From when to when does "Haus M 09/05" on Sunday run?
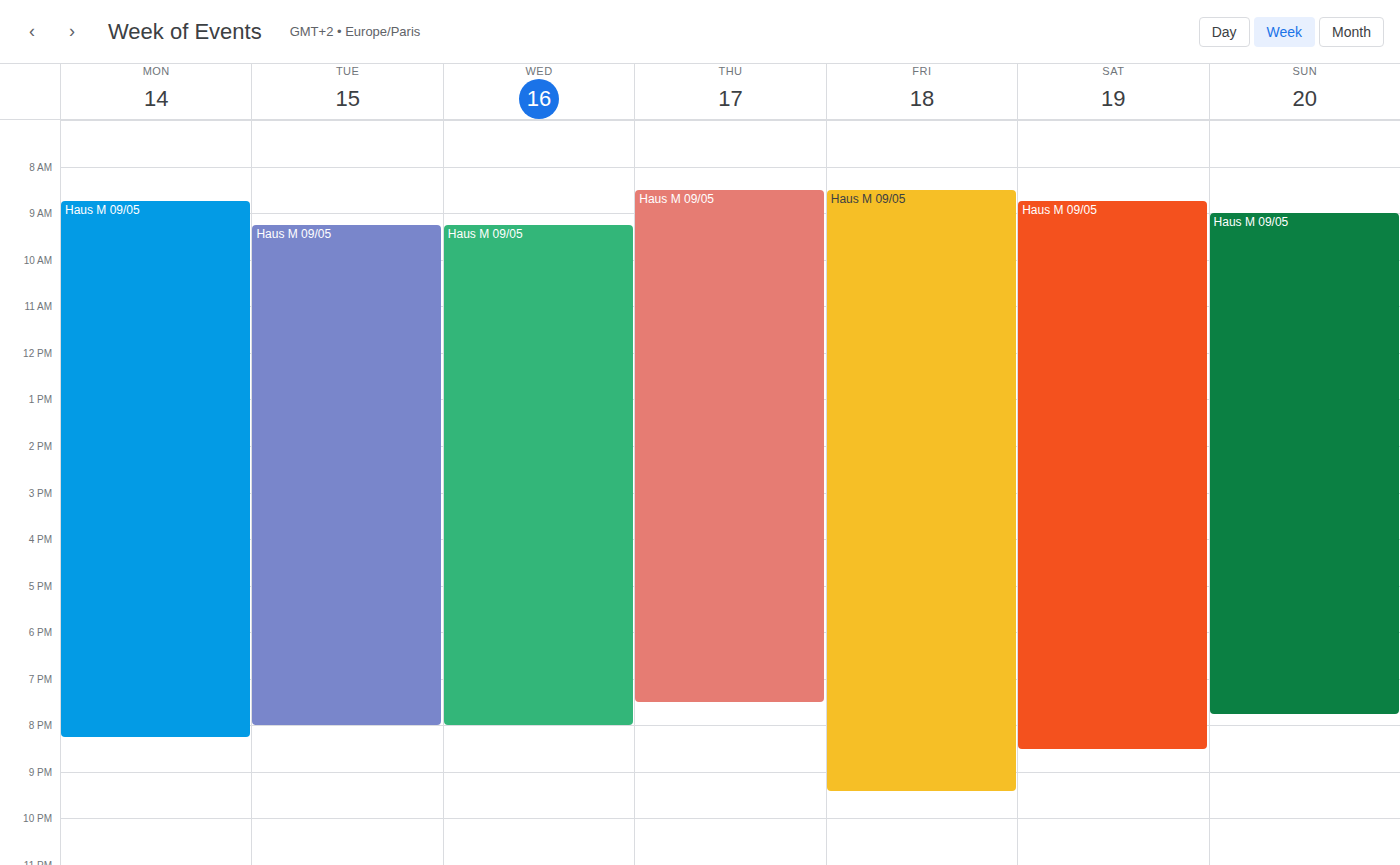
9:00 AM to 7:45 PM